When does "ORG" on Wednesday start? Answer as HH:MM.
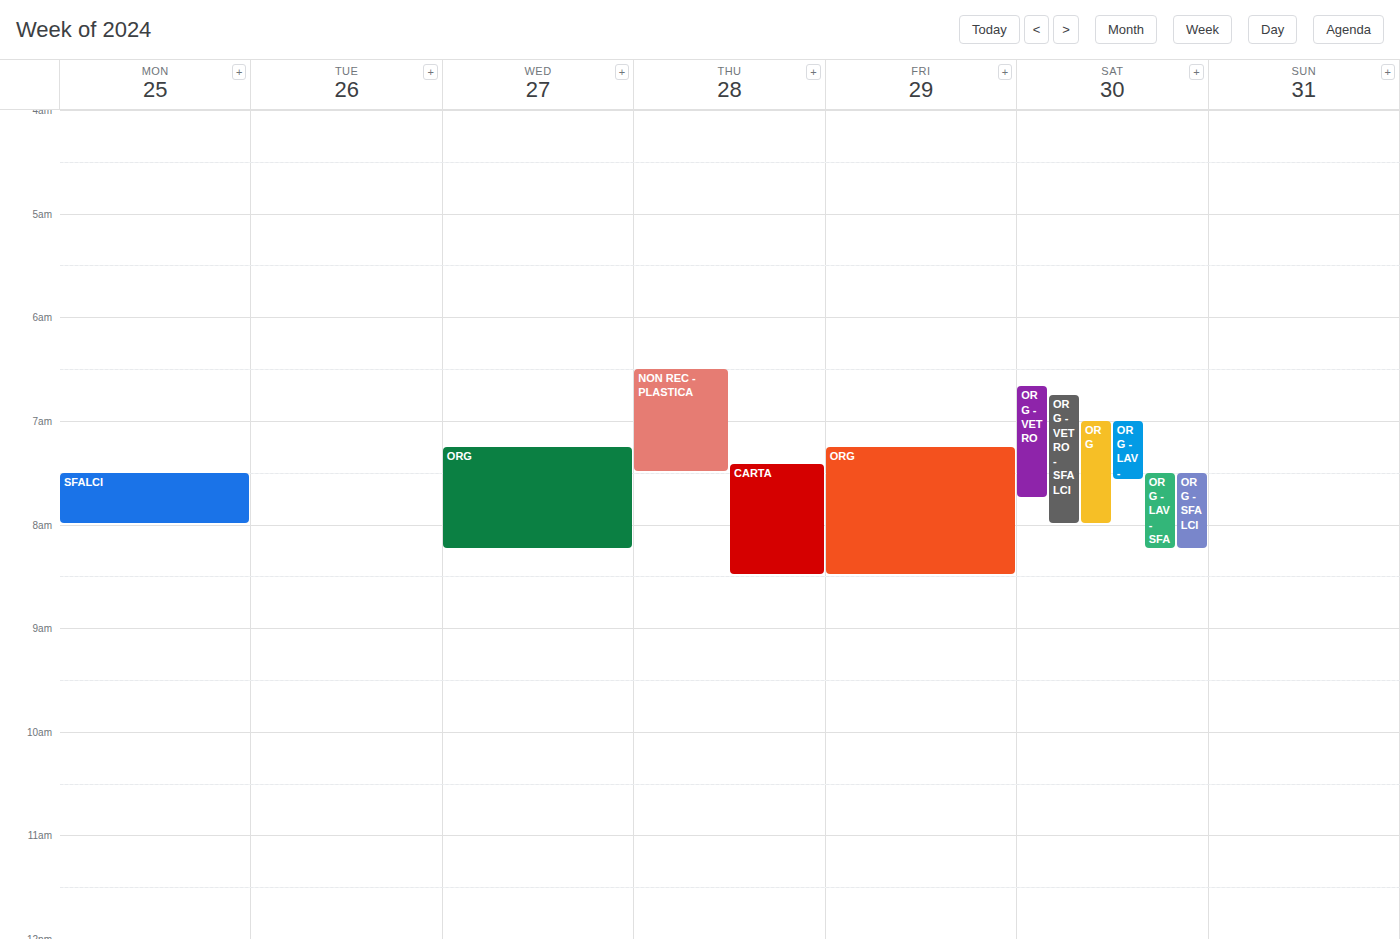
07:15